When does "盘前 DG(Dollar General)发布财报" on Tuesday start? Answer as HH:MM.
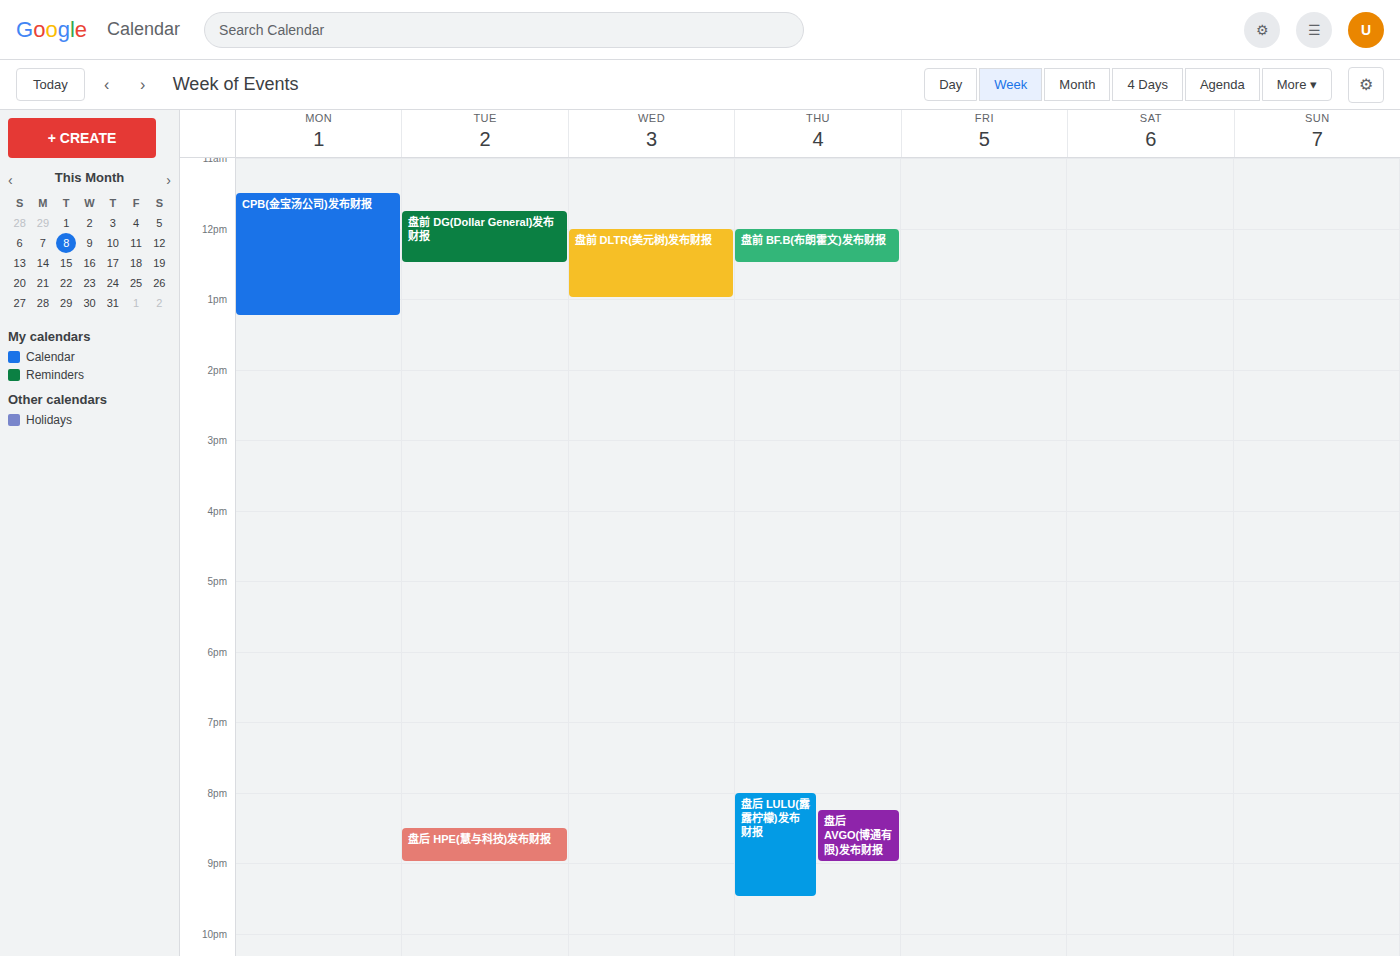
11:45